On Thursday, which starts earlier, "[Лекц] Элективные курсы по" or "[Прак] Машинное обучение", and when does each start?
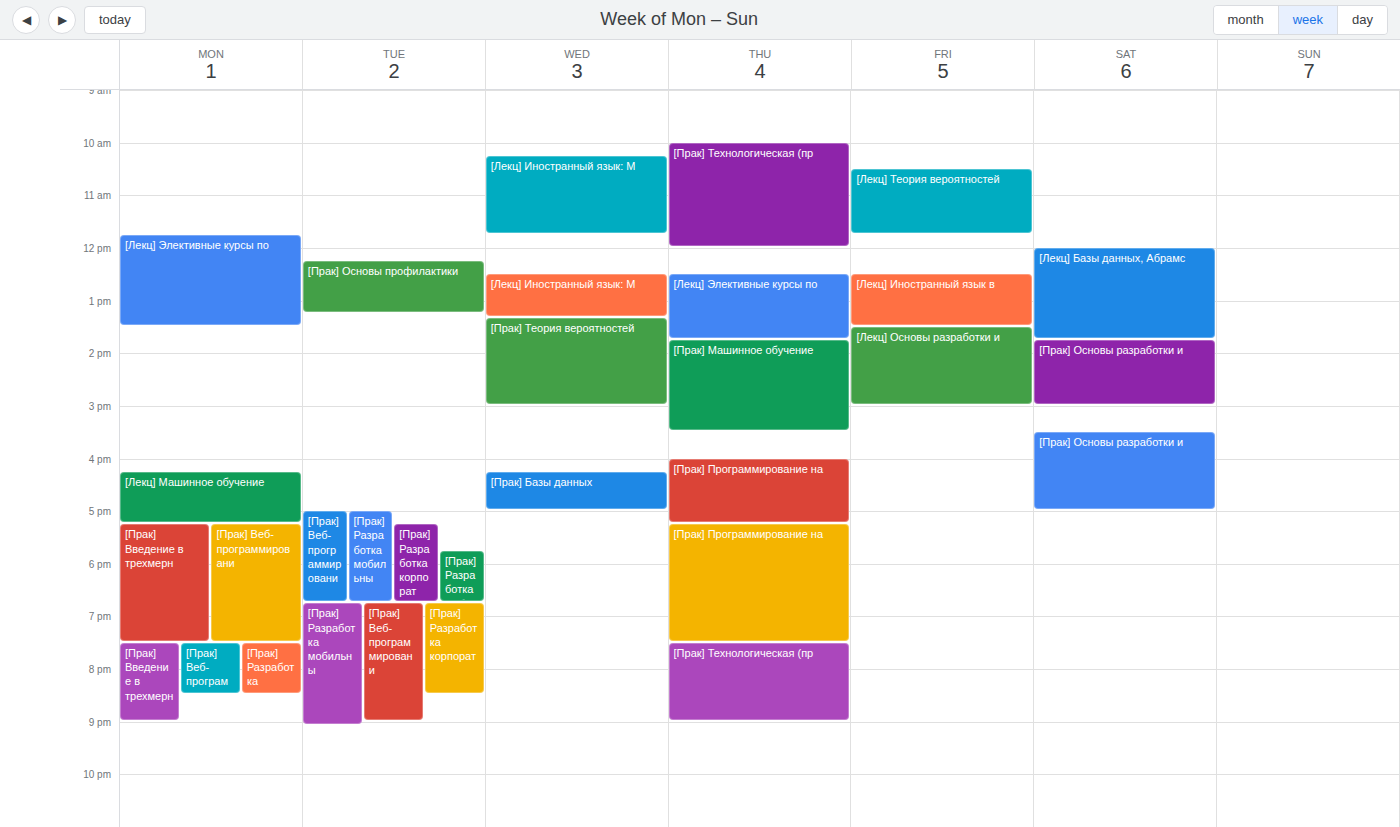
"[Лекц] Элективные курсы по" 12:30 PM; "[Прак] Машинное обучение" 1:45 PM.